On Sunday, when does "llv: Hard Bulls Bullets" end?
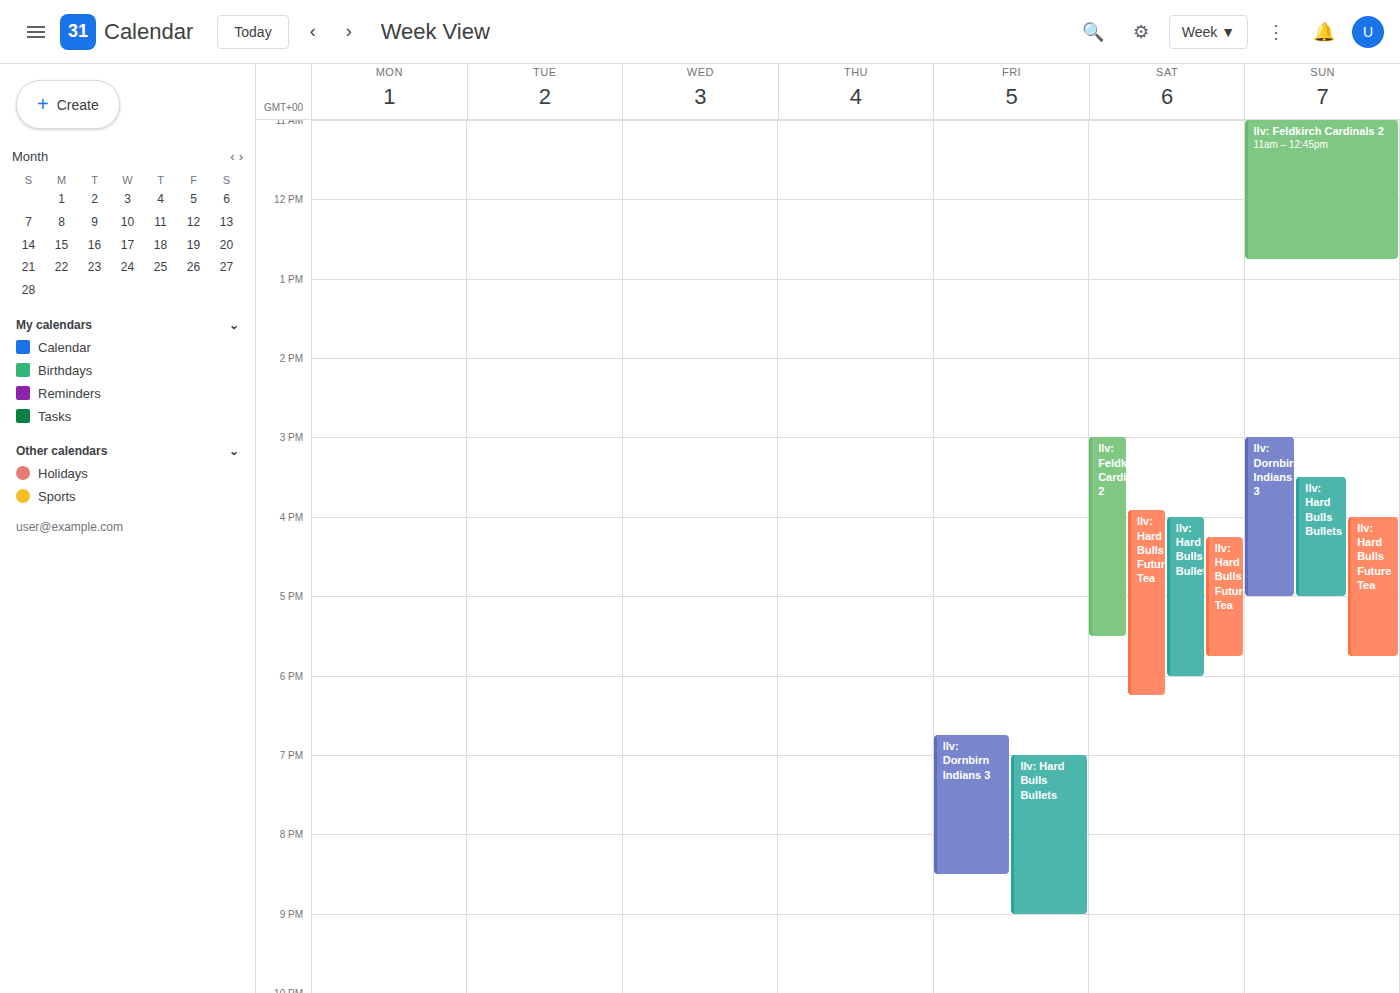
5:00 PM